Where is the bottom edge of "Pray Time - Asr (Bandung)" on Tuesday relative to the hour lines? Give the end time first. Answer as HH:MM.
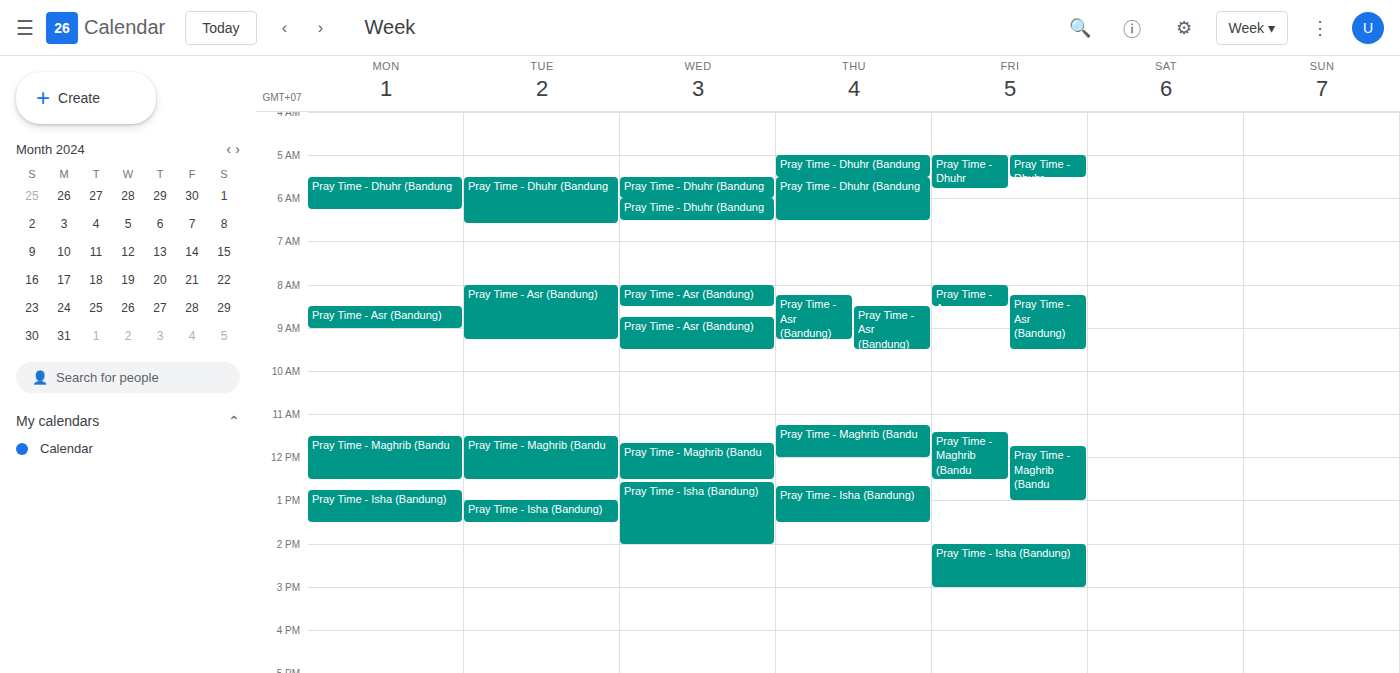
09:15 -- neither: a quarter of the way from the 09:00 line to the 10:00 line.